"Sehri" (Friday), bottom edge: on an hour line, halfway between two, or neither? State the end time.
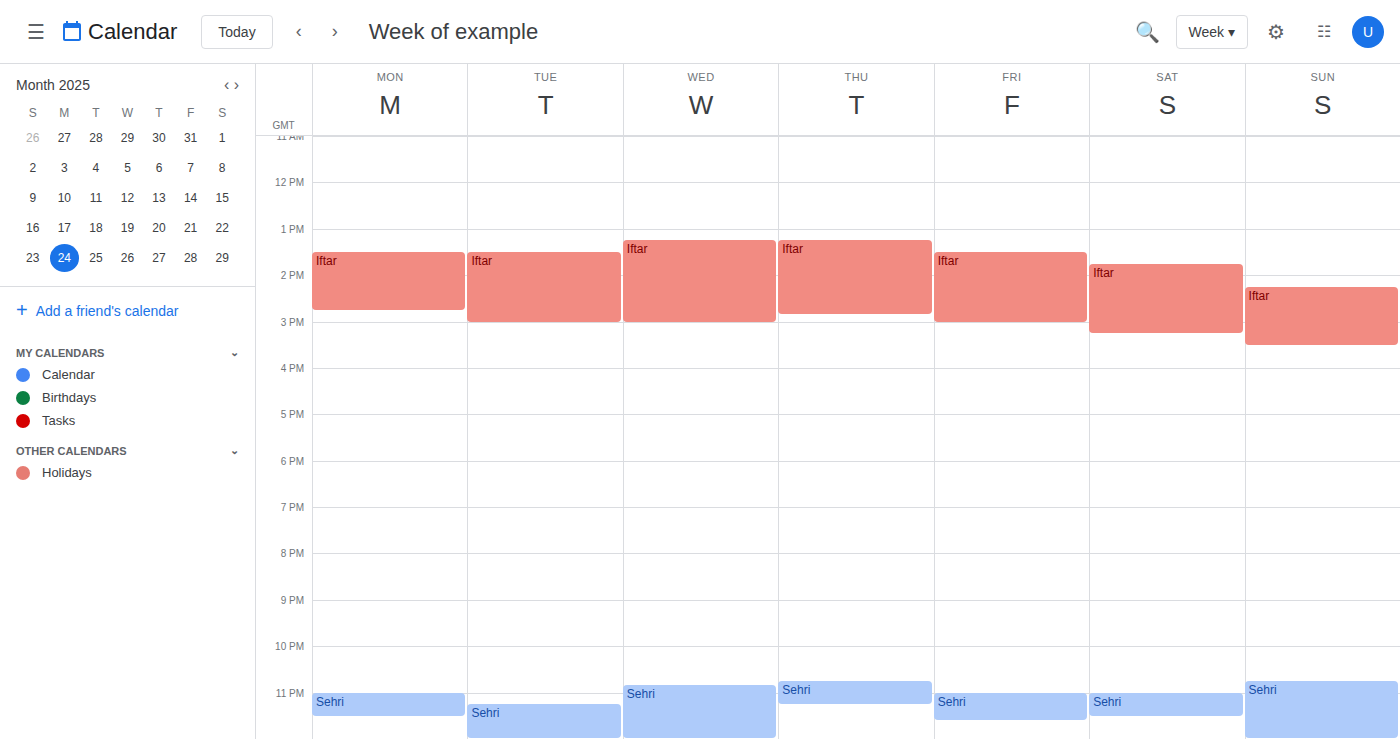
11:35 PM -- neither: 35 minutes below the 11 PM line and 25 minutes above the 12 AM line.